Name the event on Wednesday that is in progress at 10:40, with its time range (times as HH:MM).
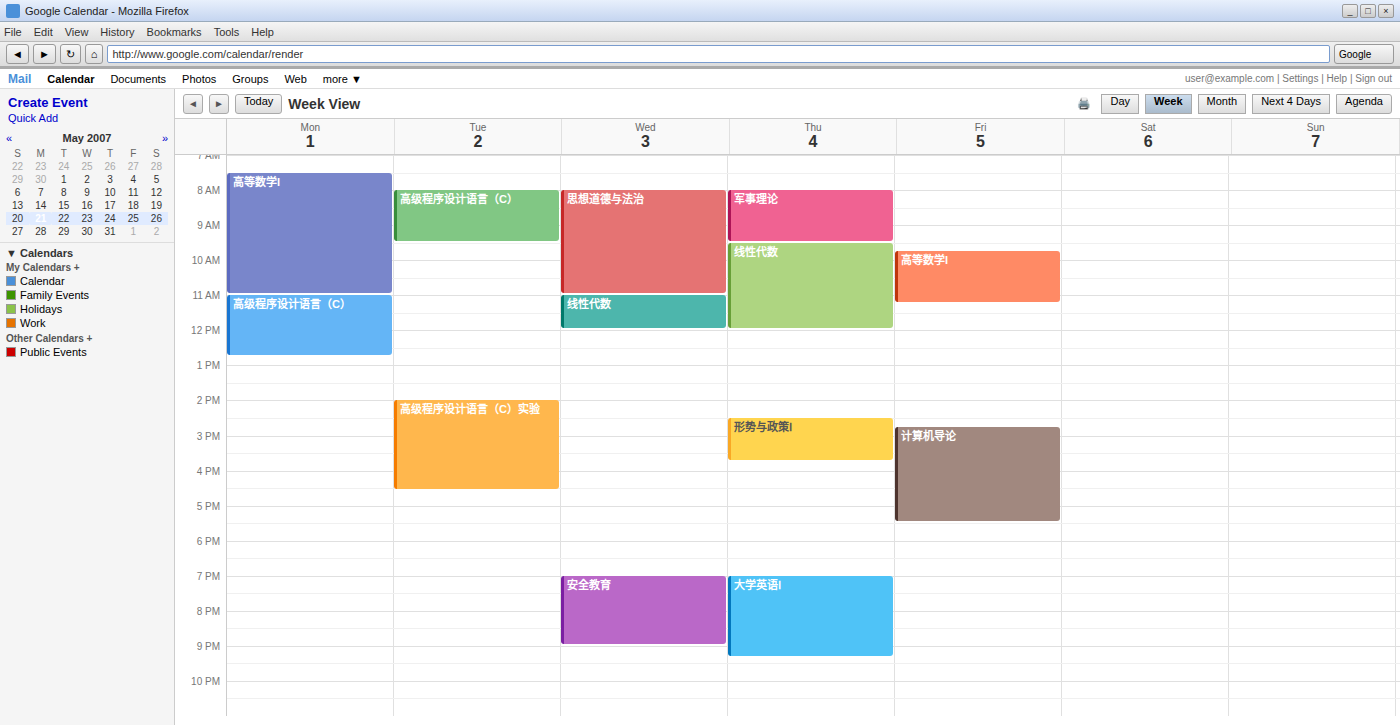
"思想道德与法治", 08:00 to 11:00